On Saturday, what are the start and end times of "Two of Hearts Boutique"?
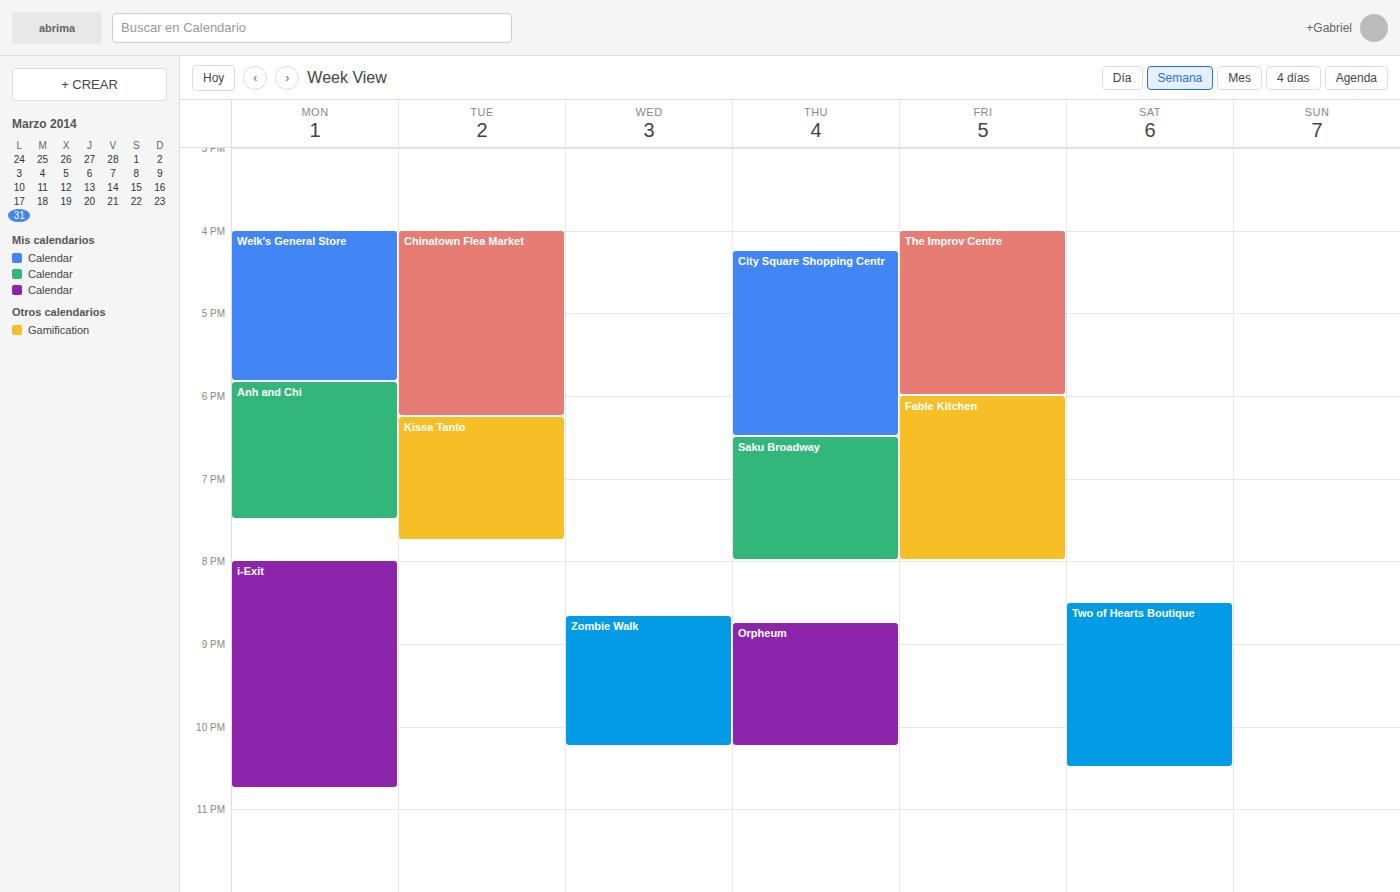
8:30 PM to 10:30 PM